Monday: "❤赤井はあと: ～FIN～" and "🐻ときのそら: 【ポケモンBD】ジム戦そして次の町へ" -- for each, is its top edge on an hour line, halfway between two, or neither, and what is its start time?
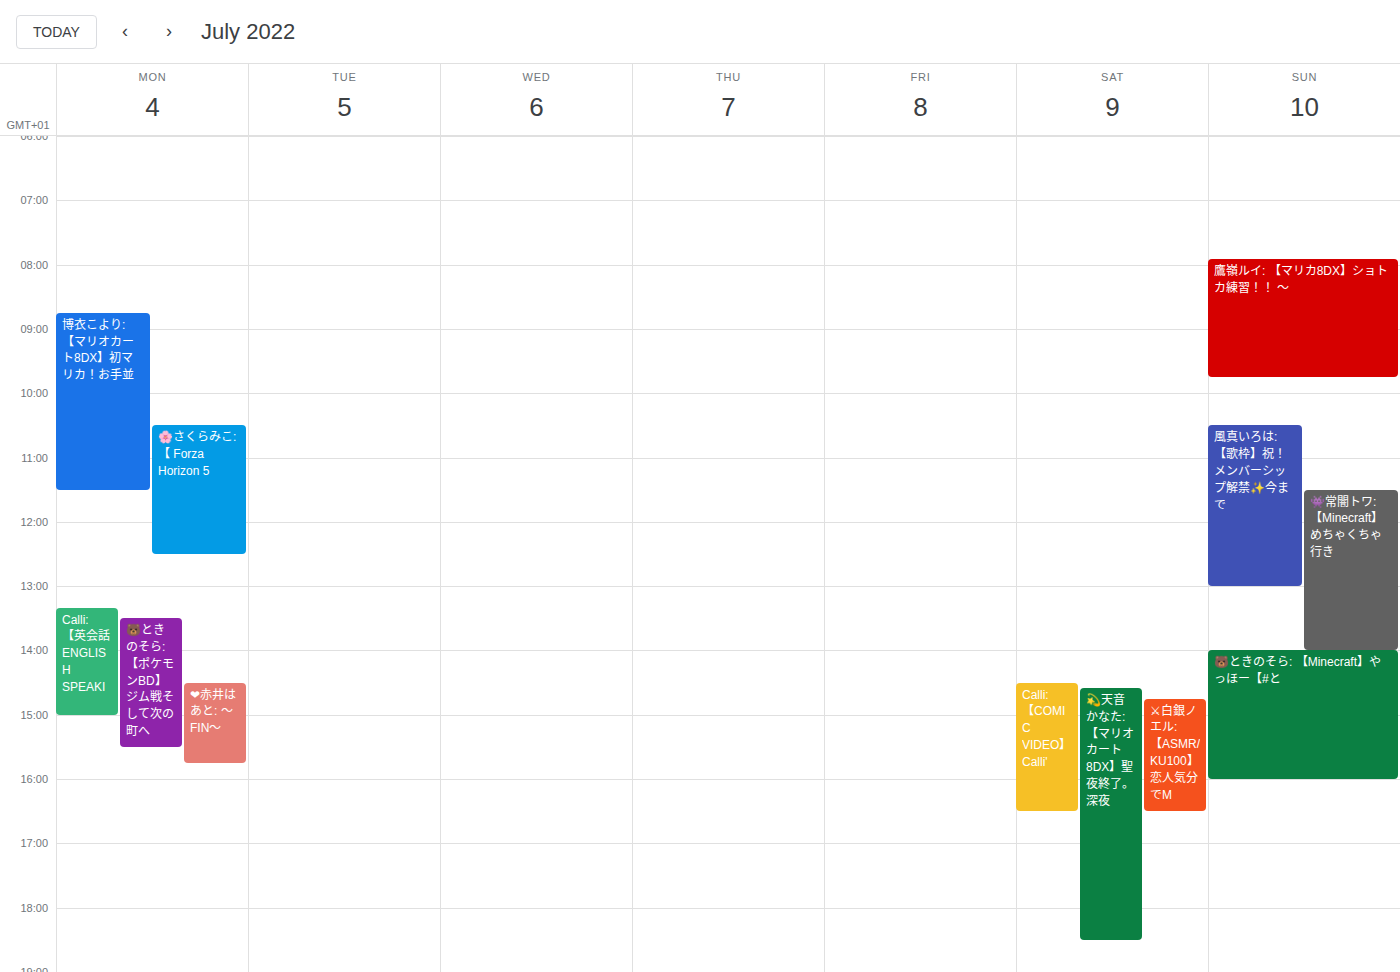
"❤赤井はあと: ～FIN～": 2:30 PM, halfway between the 2 PM and 3 PM lines. "🐻ときのそら: 【ポケモンBD】ジム戦そして次の町へ": 1:30 PM, halfway between the 1 PM and 2 PM lines.